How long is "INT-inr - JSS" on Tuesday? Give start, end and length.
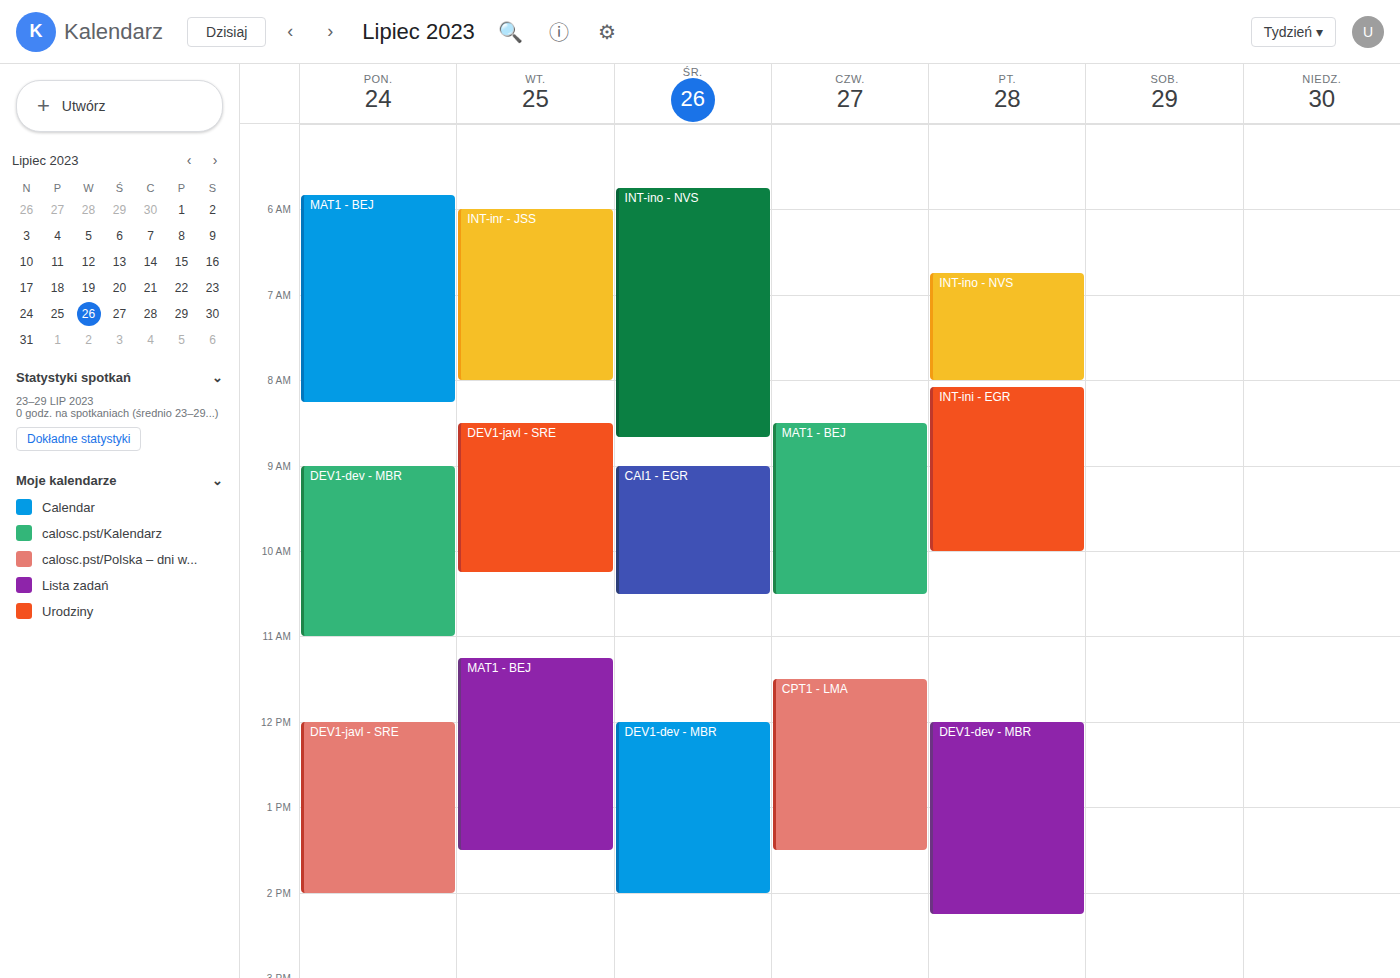
6:00 AM to 8:00 AM, 2 hours